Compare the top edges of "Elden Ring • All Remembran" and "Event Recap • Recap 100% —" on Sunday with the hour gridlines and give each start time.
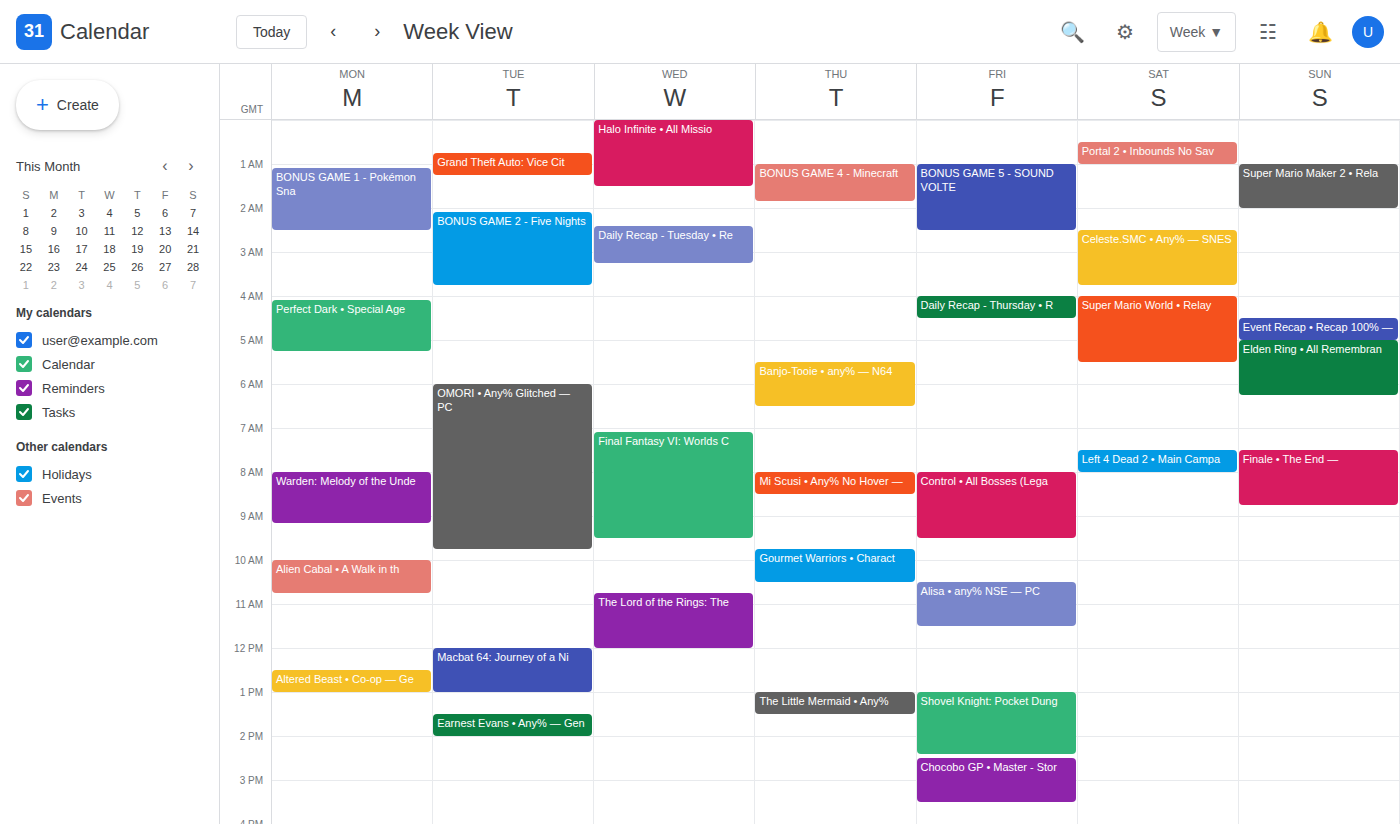
"Elden Ring • All Remembran": 5:00 AM, exactly on the 5 AM line. "Event Recap • Recap 100% —": 4:30 AM, halfway between the 4 AM and 5 AM lines.